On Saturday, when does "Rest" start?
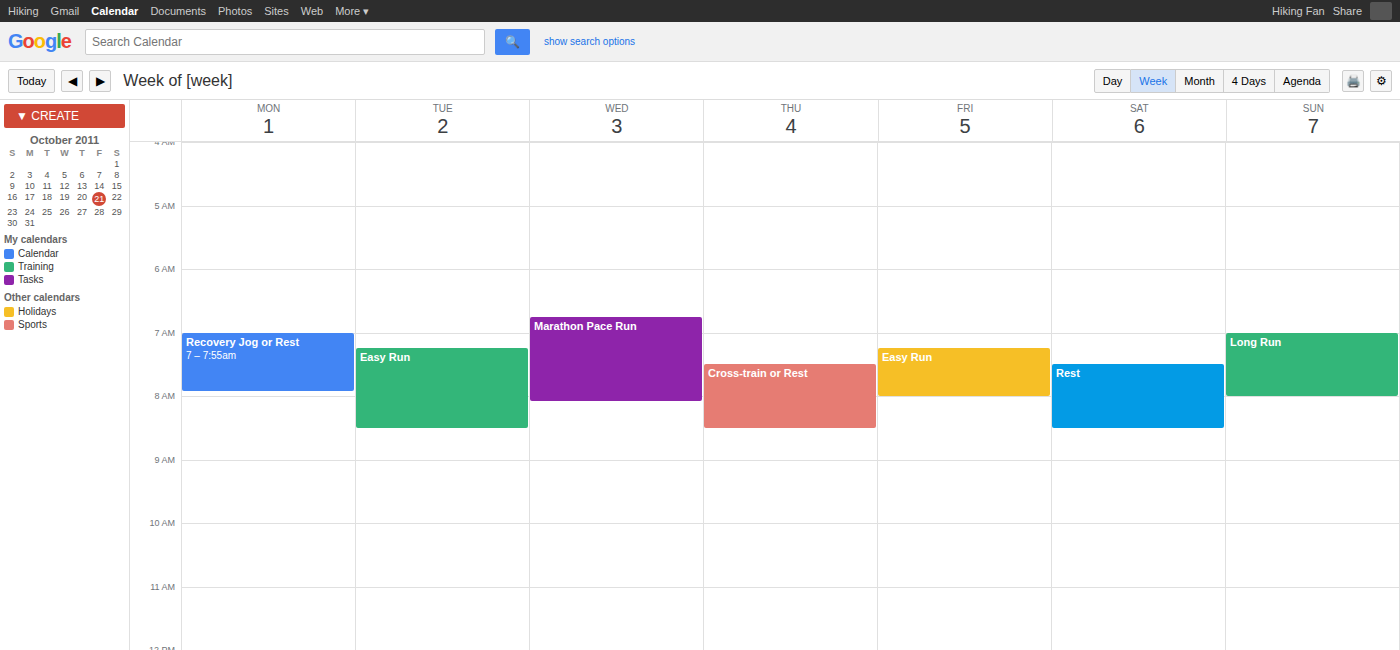
7:30 AM